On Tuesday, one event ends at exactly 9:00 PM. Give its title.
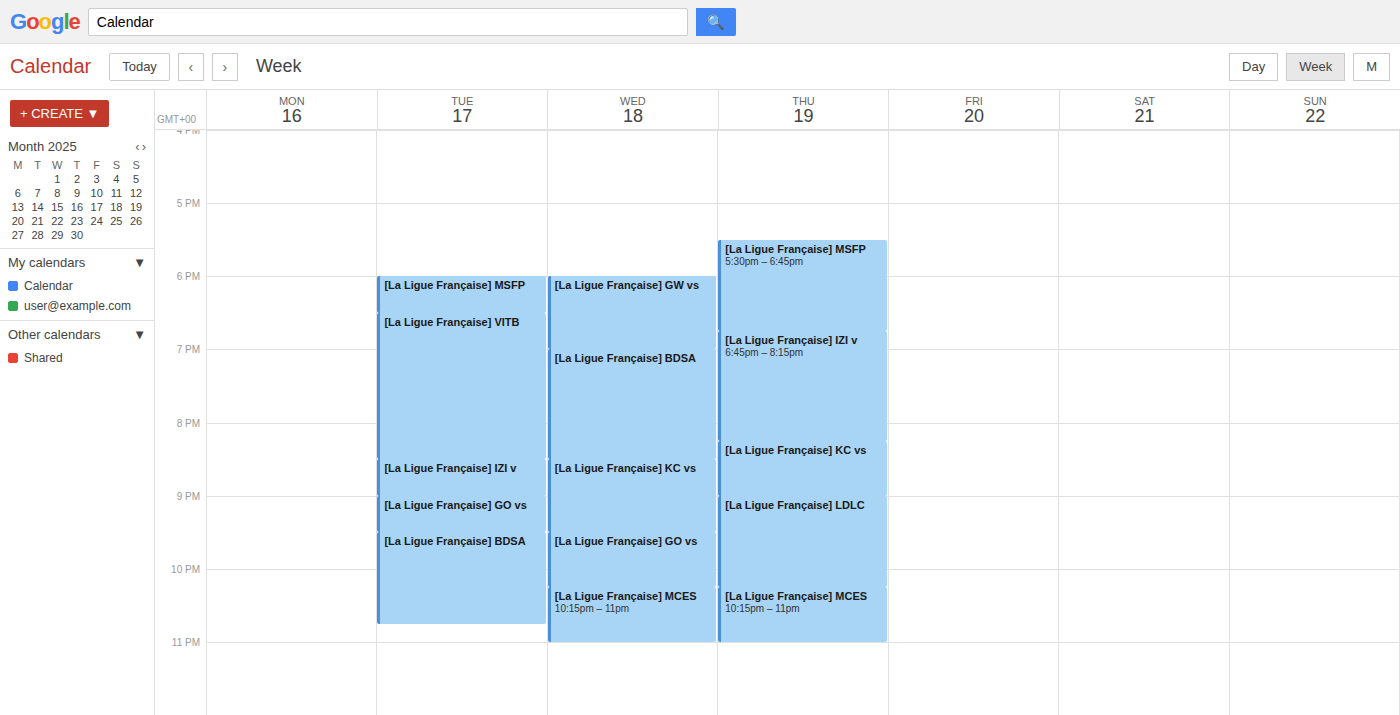
"[La Ligue Française] IZI v"